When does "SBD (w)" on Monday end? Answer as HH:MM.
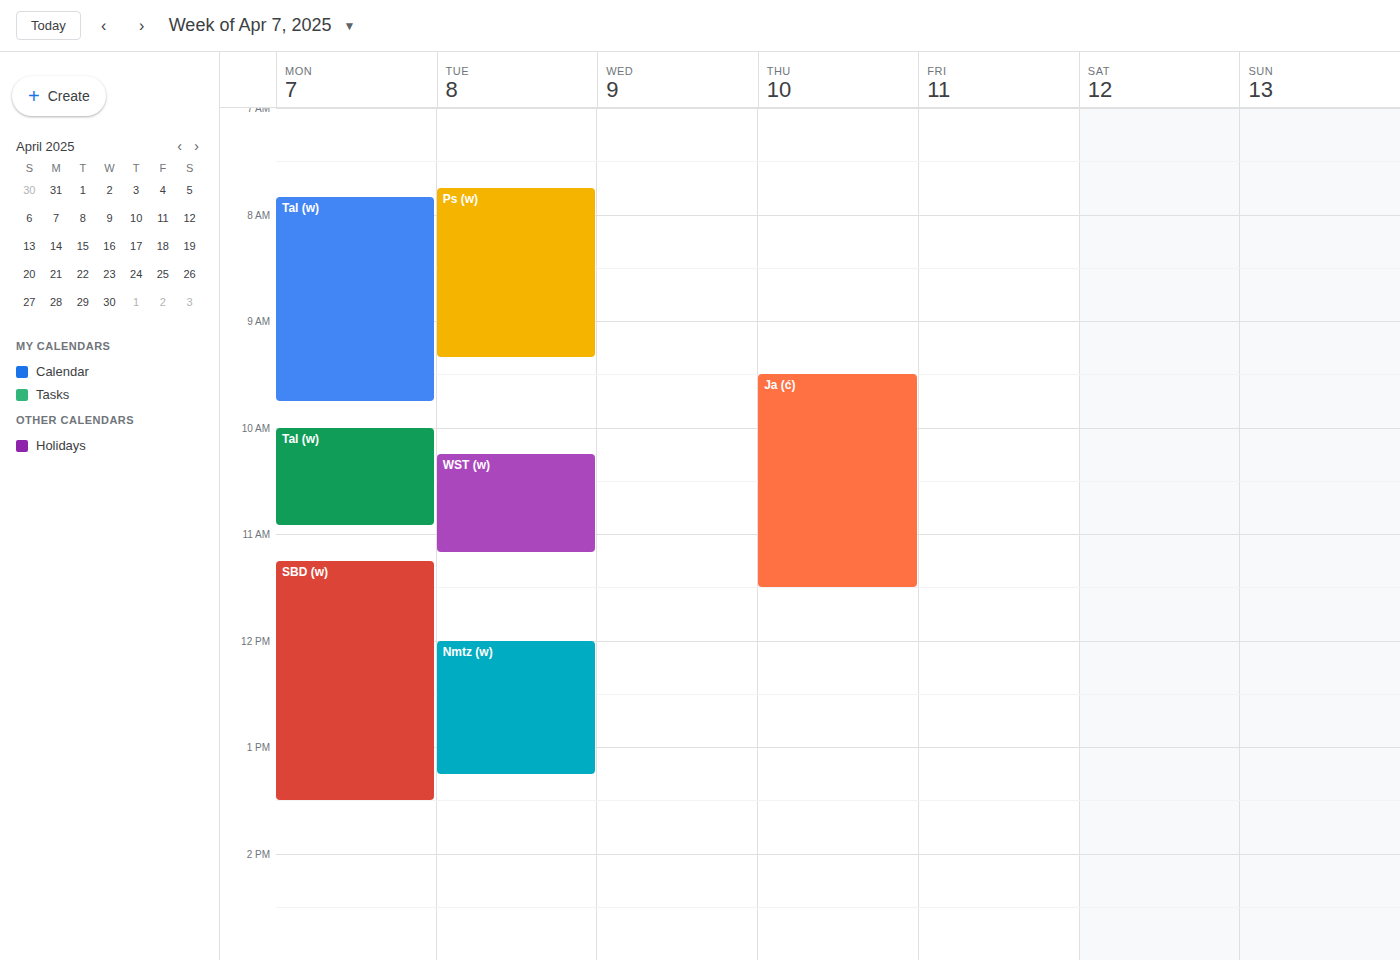
13:30